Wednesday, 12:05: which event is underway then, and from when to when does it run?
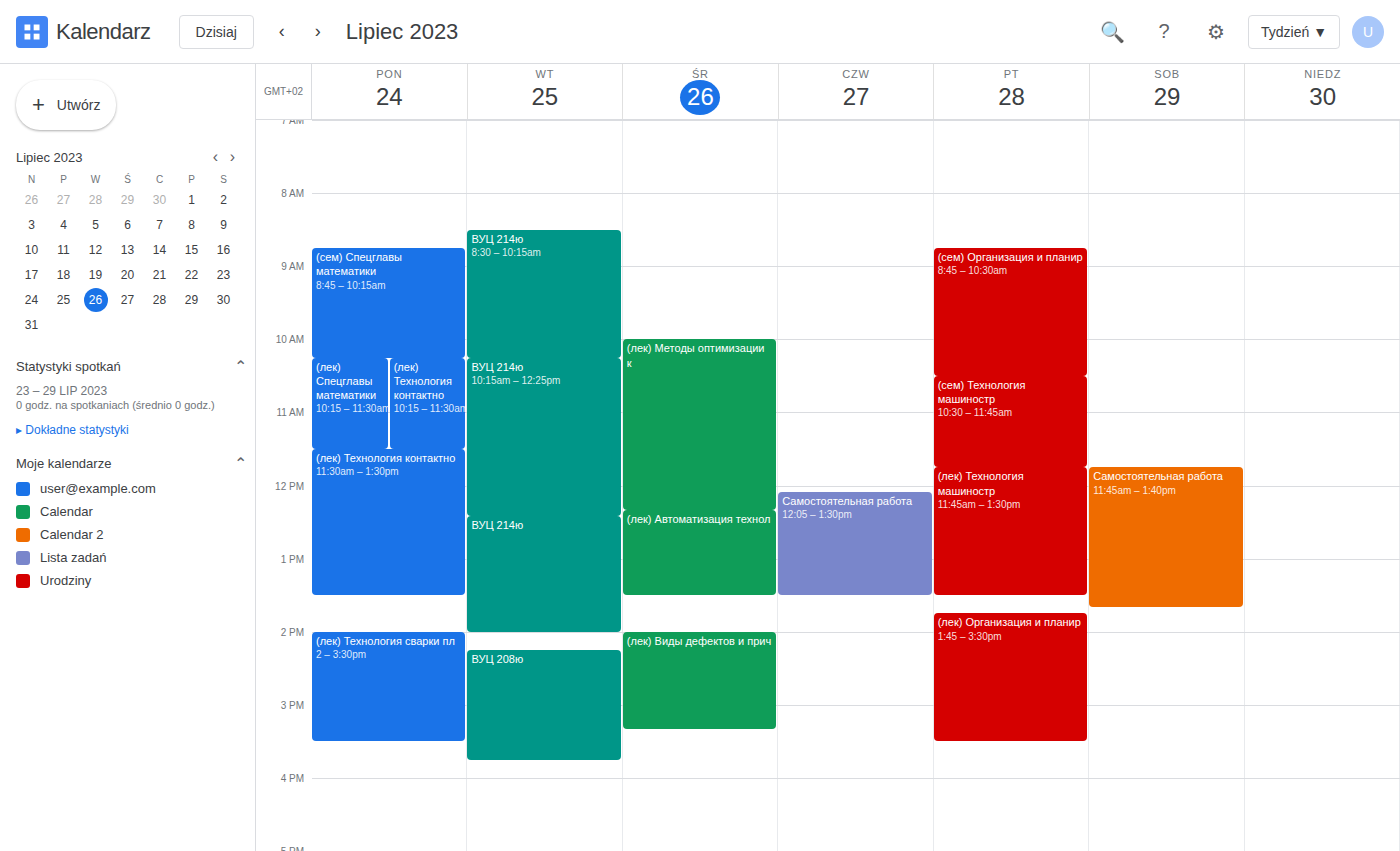
"(лек) Методы оптимизации к", 10:00 to 12:20